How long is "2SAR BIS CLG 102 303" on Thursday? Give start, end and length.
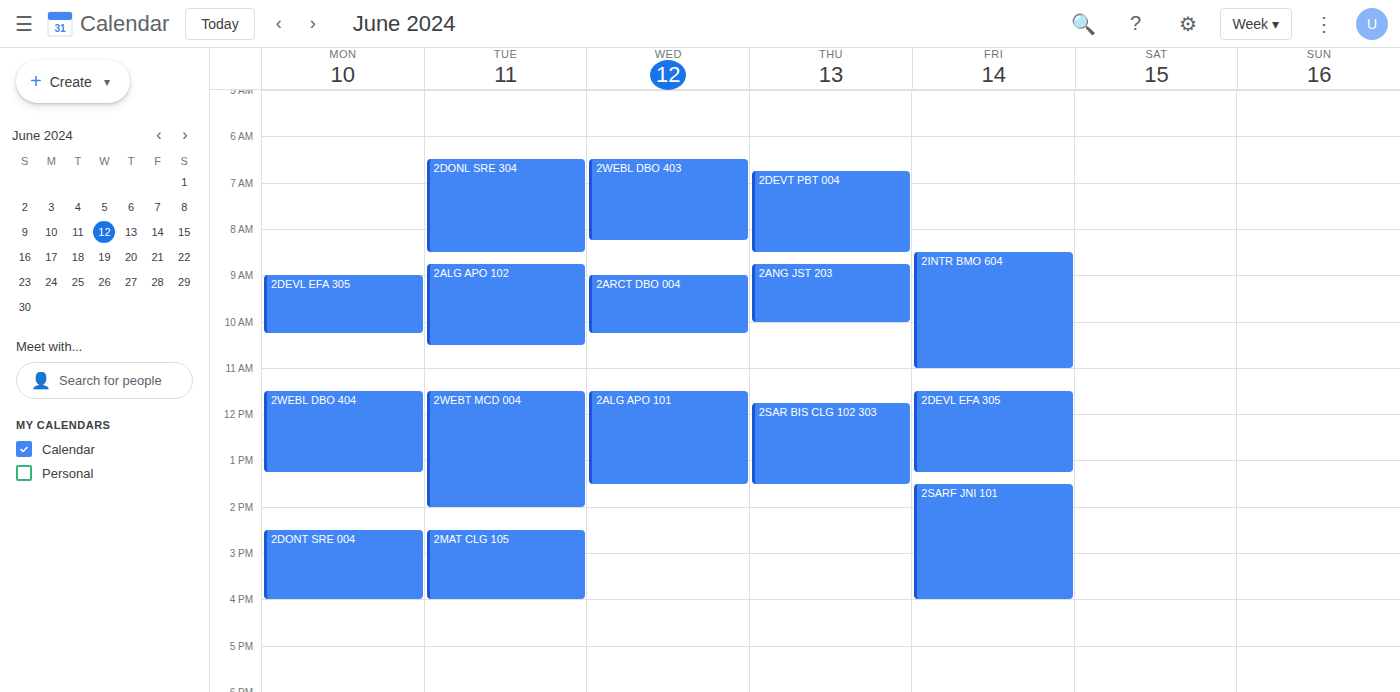
11:45 AM to 1:30 PM, 1 hour 45 minutes